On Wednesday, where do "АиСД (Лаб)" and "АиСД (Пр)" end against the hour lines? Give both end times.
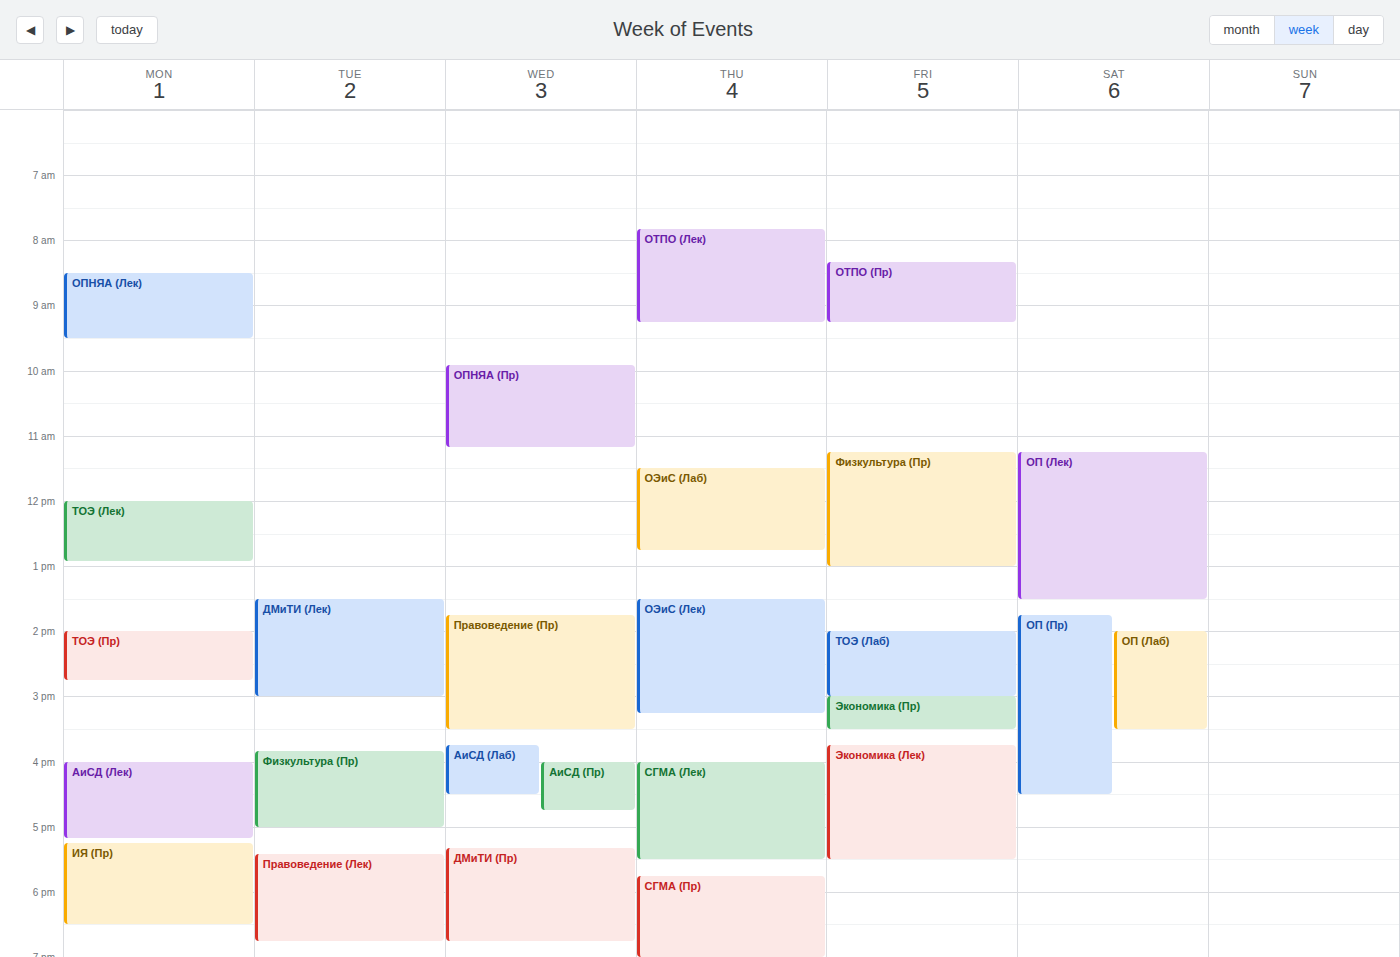
"АиСД (Лаб)": 4:30 PM, halfway between the 4 PM and 5 PM lines. "АиСД (Пр)": 4:45 PM, neither: three quarters of the way from the 4 PM line to the 5 PM line.